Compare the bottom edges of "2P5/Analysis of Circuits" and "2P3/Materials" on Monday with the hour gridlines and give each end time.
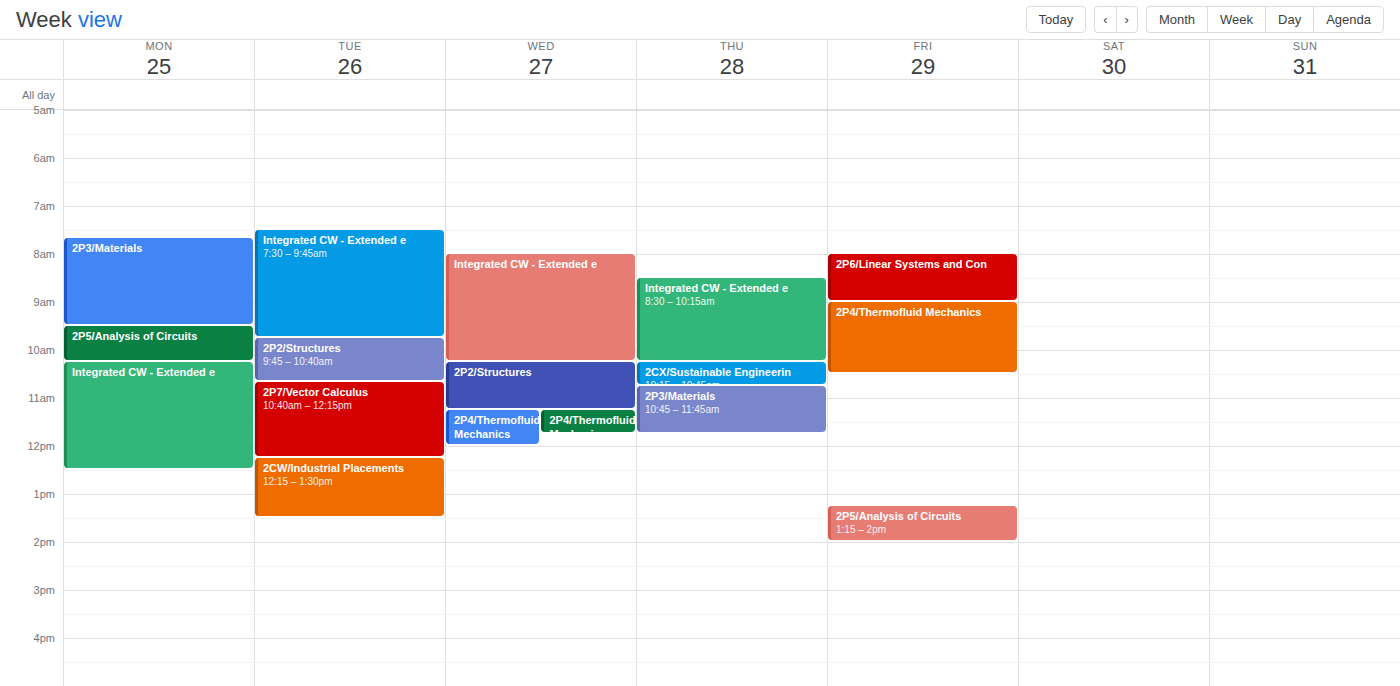
"2P5/Analysis of Circuits": 10:15 AM, neither: a quarter of the way from the 10 AM line to the 11 AM line. "2P3/Materials": 9:30 AM, halfway between the 9 AM and 10 AM lines.